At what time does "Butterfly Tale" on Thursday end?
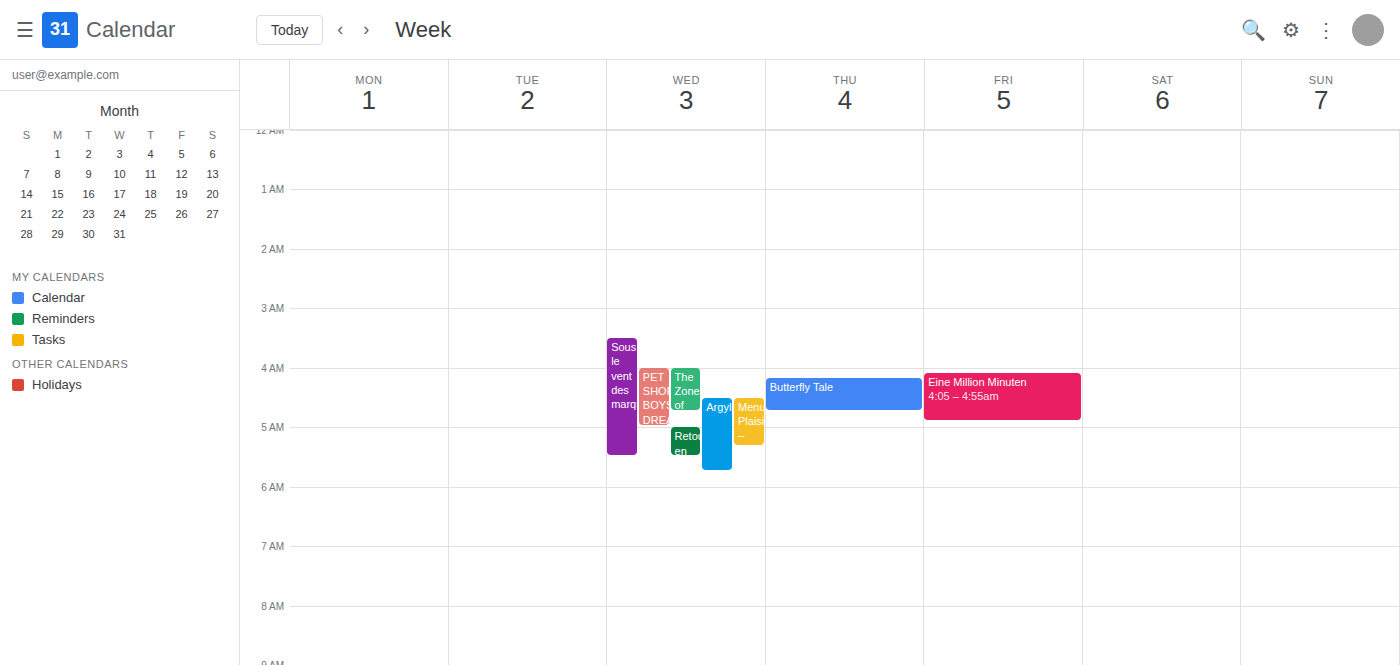
4:45 AM